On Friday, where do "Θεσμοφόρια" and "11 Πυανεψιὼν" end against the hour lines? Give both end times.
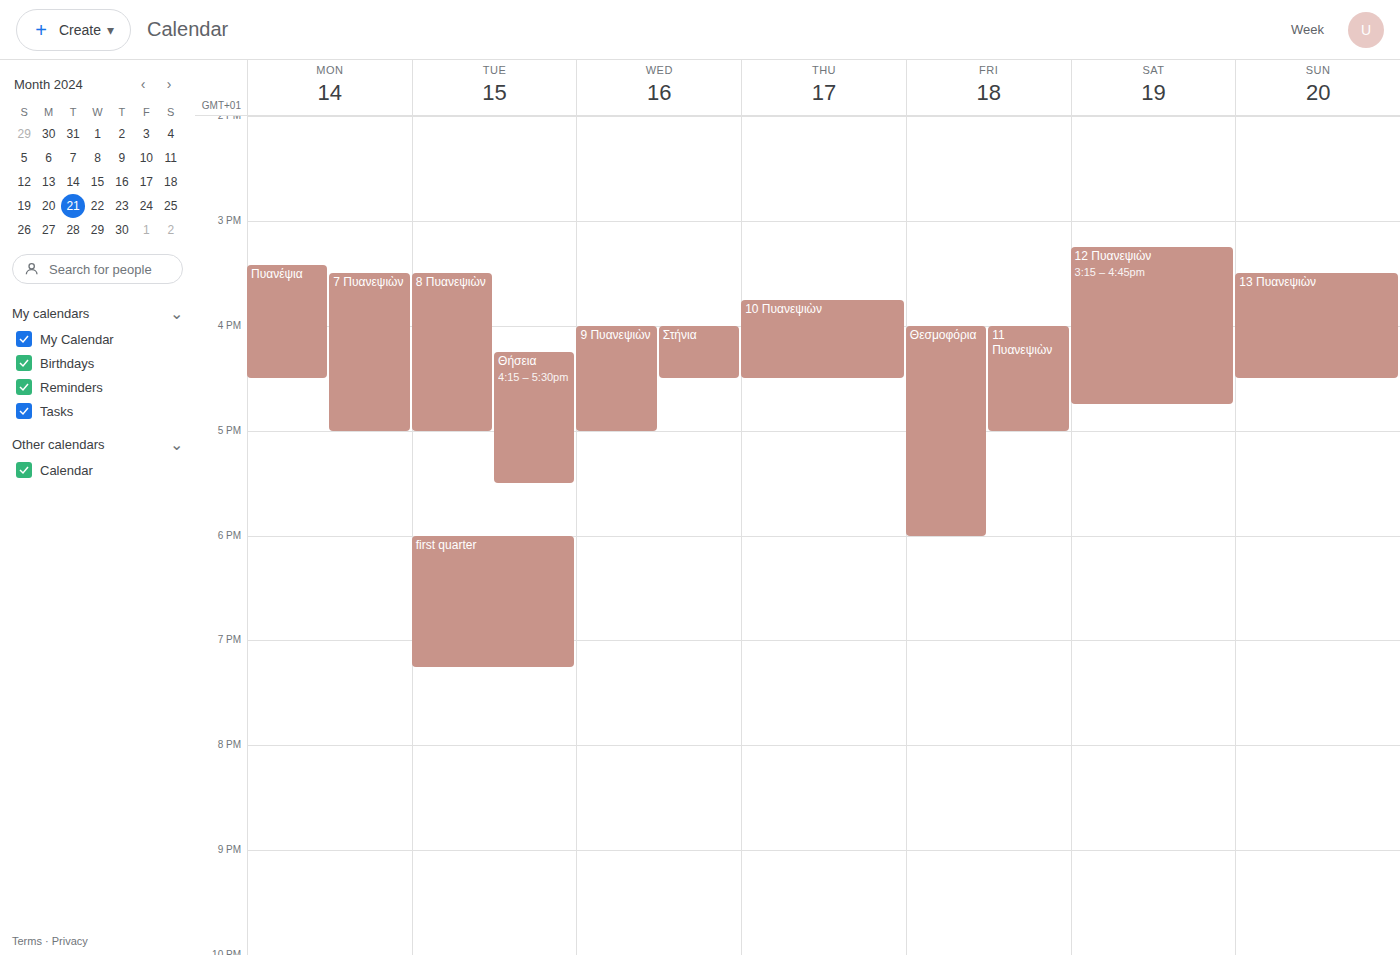
"Θεσμοφόρια": 6:00 PM, exactly on the 6 PM line. "11 Πυανεψιὼν": 5:00 PM, exactly on the 5 PM line.